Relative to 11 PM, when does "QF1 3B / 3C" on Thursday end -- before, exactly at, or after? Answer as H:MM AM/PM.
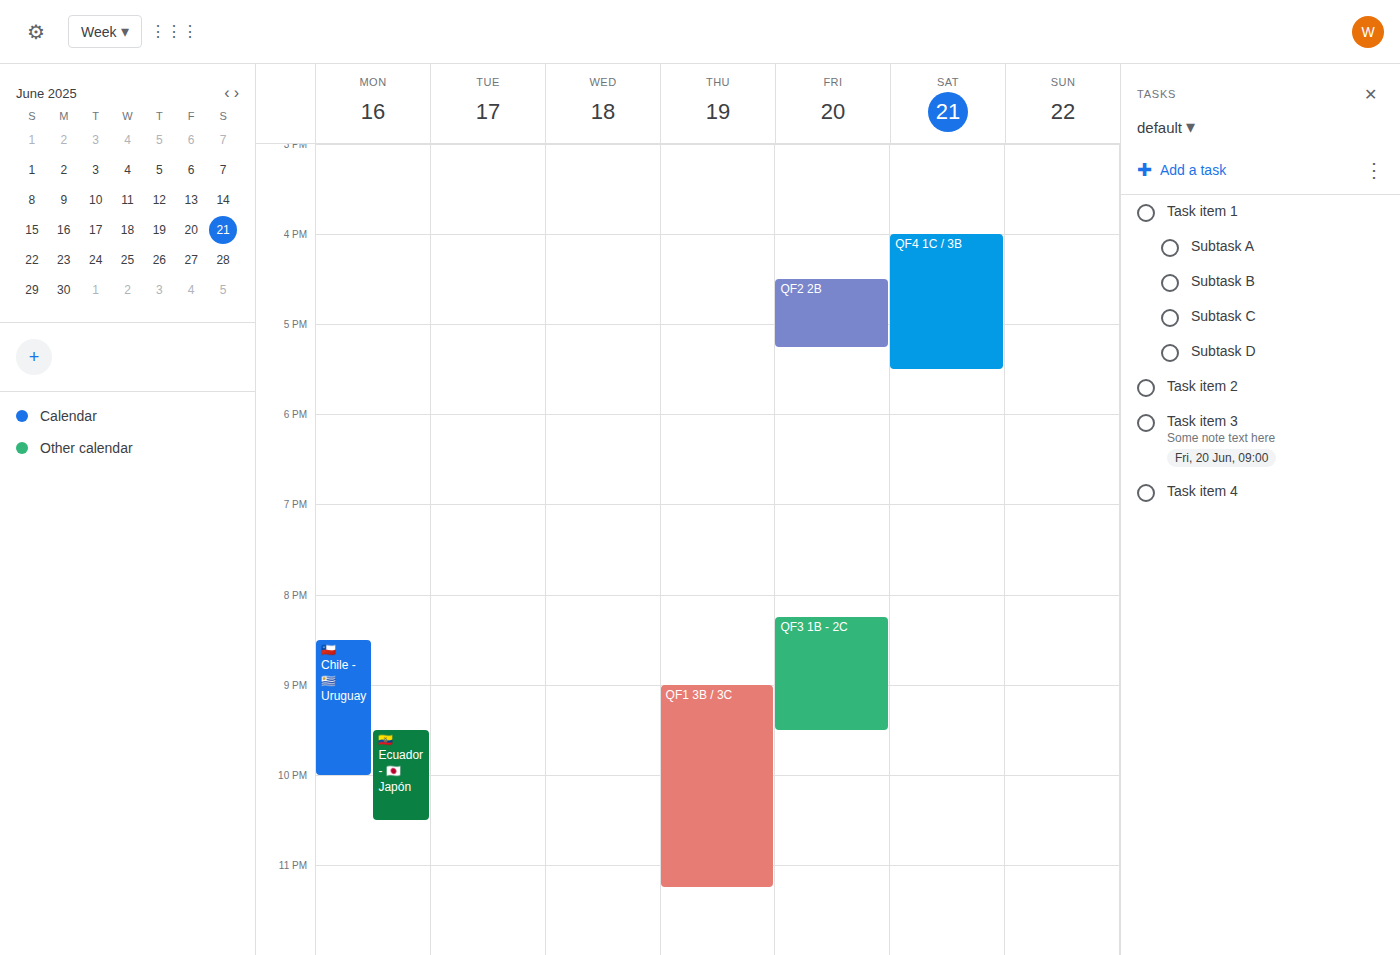
11:15 PM -- after 11 PM, 15 minutes below the 11 PM line.